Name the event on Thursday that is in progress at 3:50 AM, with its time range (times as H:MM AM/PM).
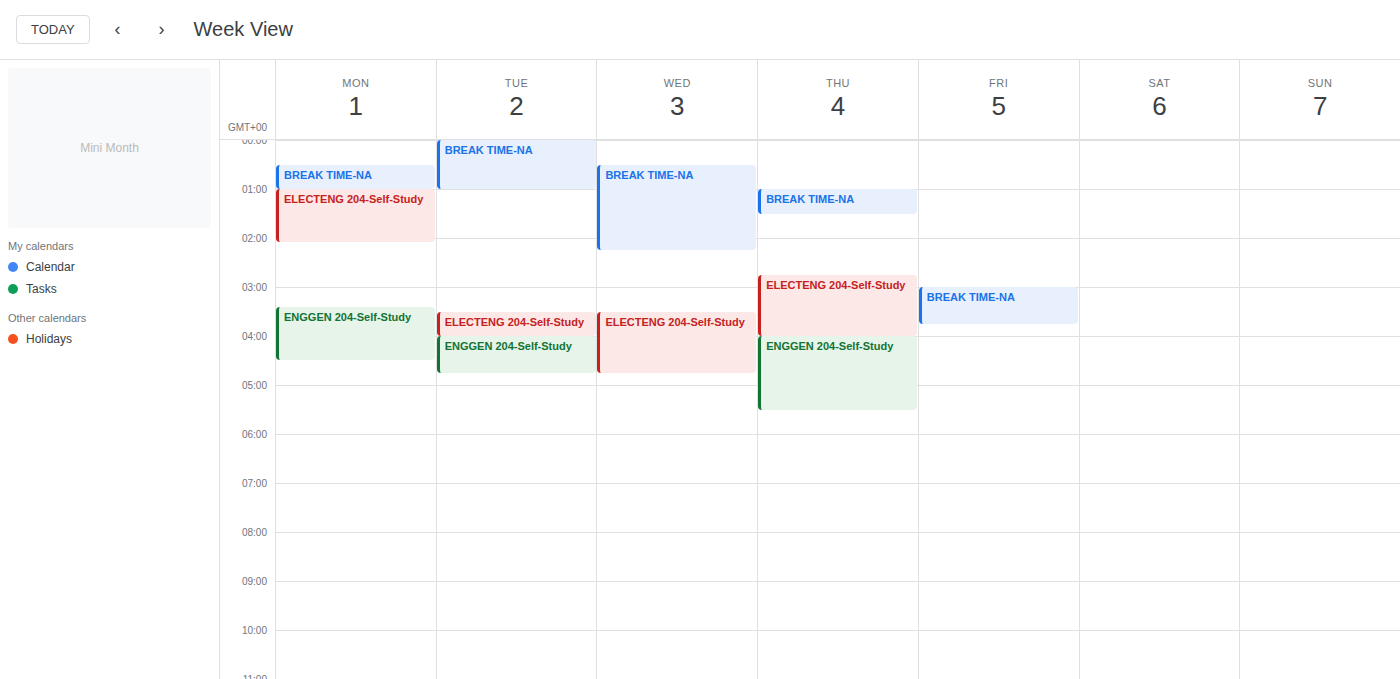
"ELECTENG 204-Self-Study", 2:45 AM to 4:00 AM